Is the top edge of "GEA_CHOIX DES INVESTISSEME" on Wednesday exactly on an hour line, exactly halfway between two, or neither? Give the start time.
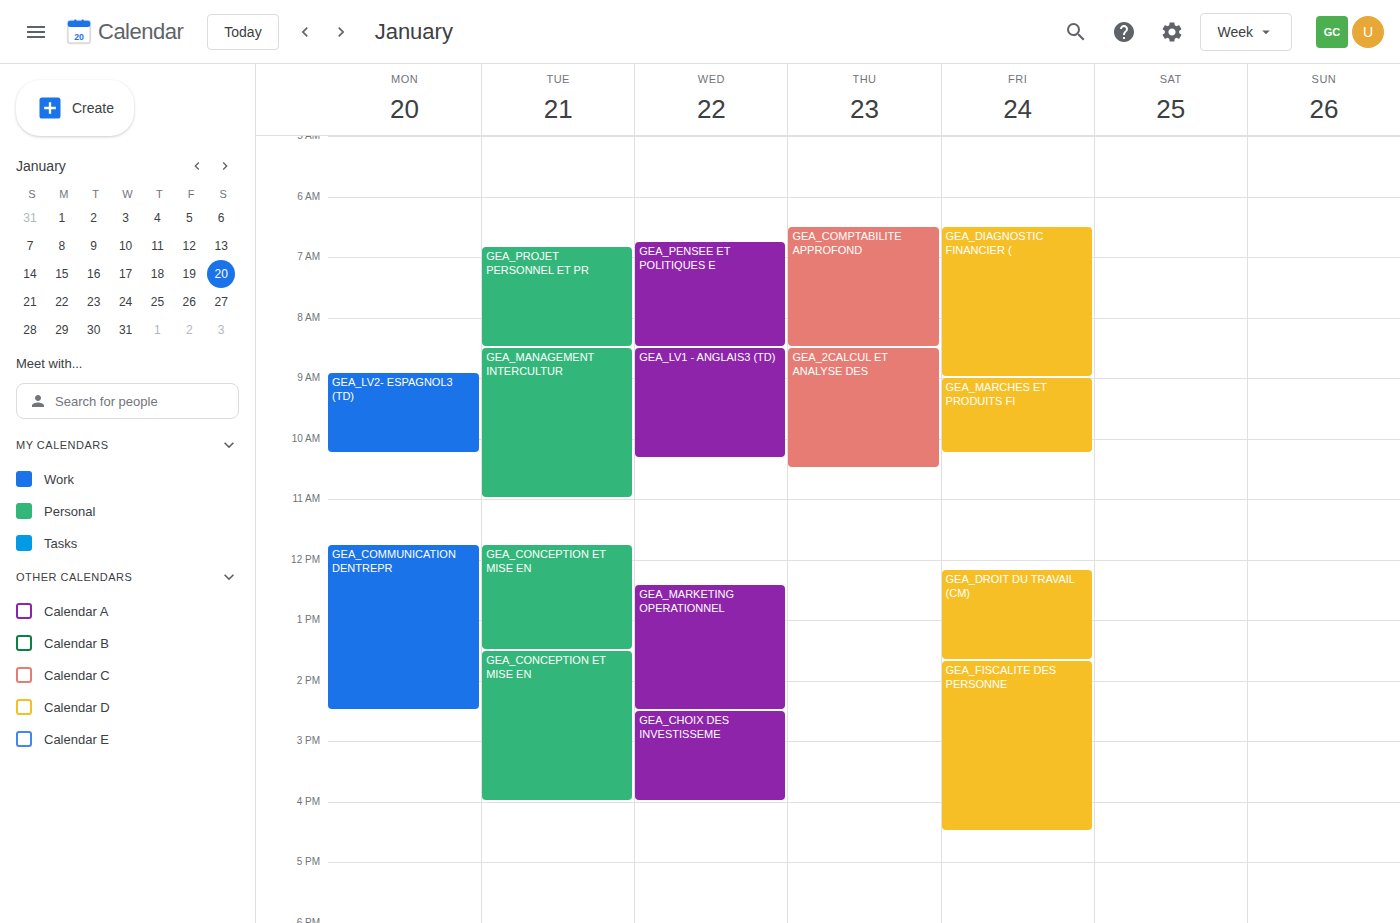
2:30 PM -- halfway between the 2 PM and 3 PM lines.